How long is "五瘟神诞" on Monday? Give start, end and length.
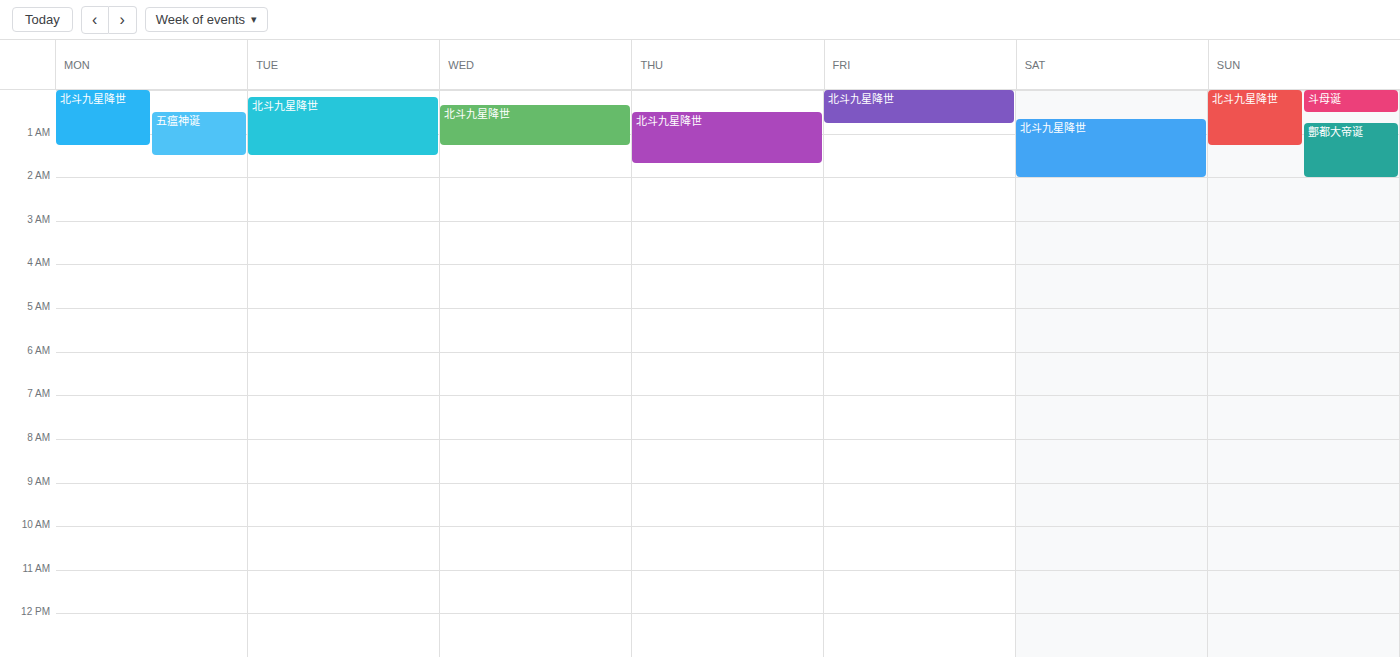
12:30 AM to 1:30 AM, 1 hour